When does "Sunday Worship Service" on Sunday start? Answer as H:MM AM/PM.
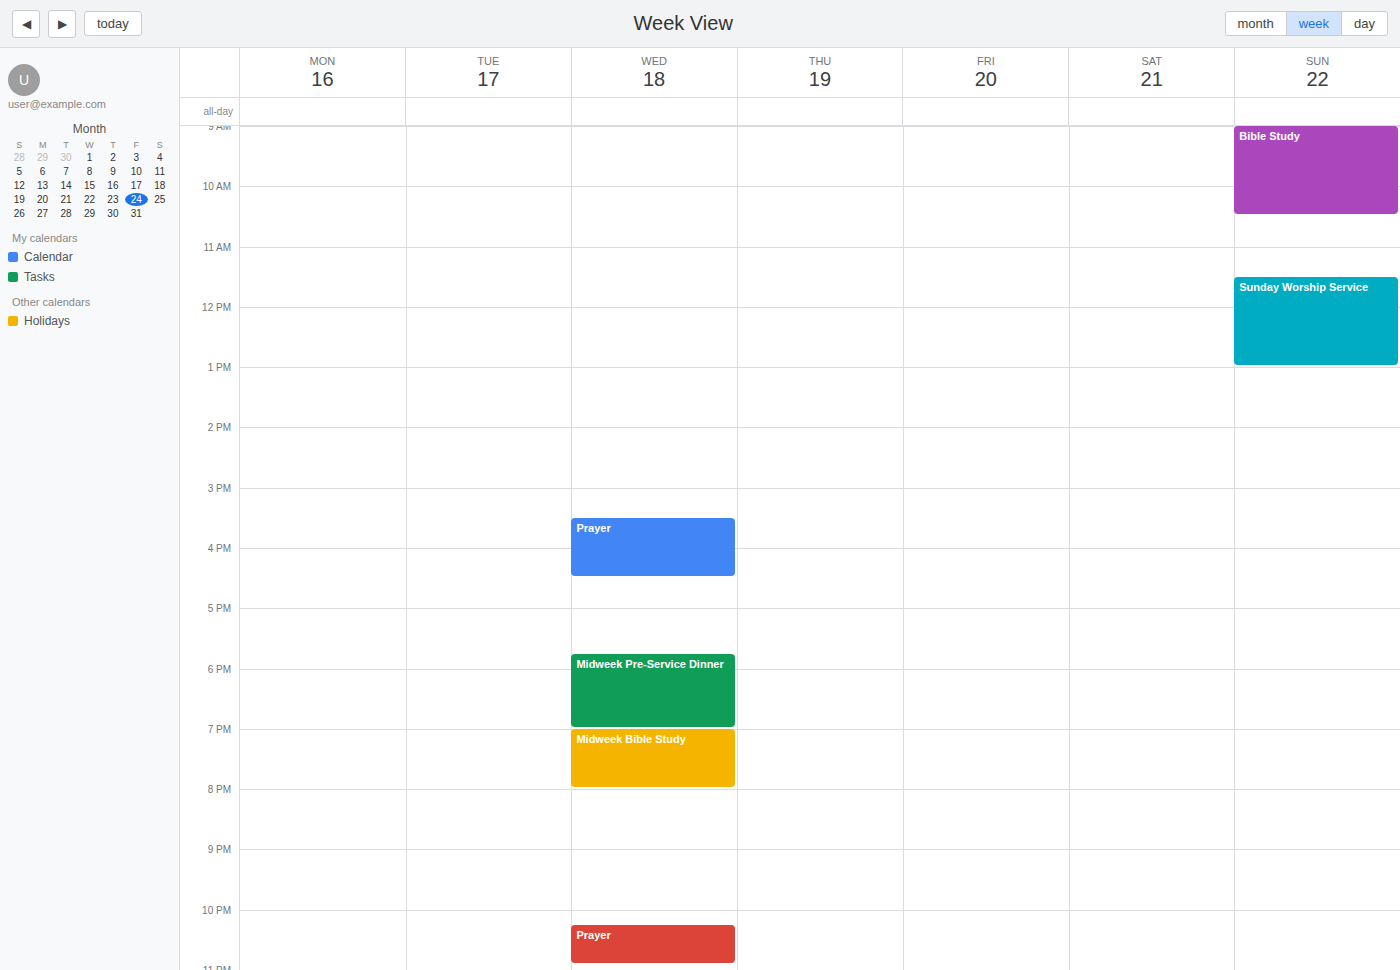
11:30 AM